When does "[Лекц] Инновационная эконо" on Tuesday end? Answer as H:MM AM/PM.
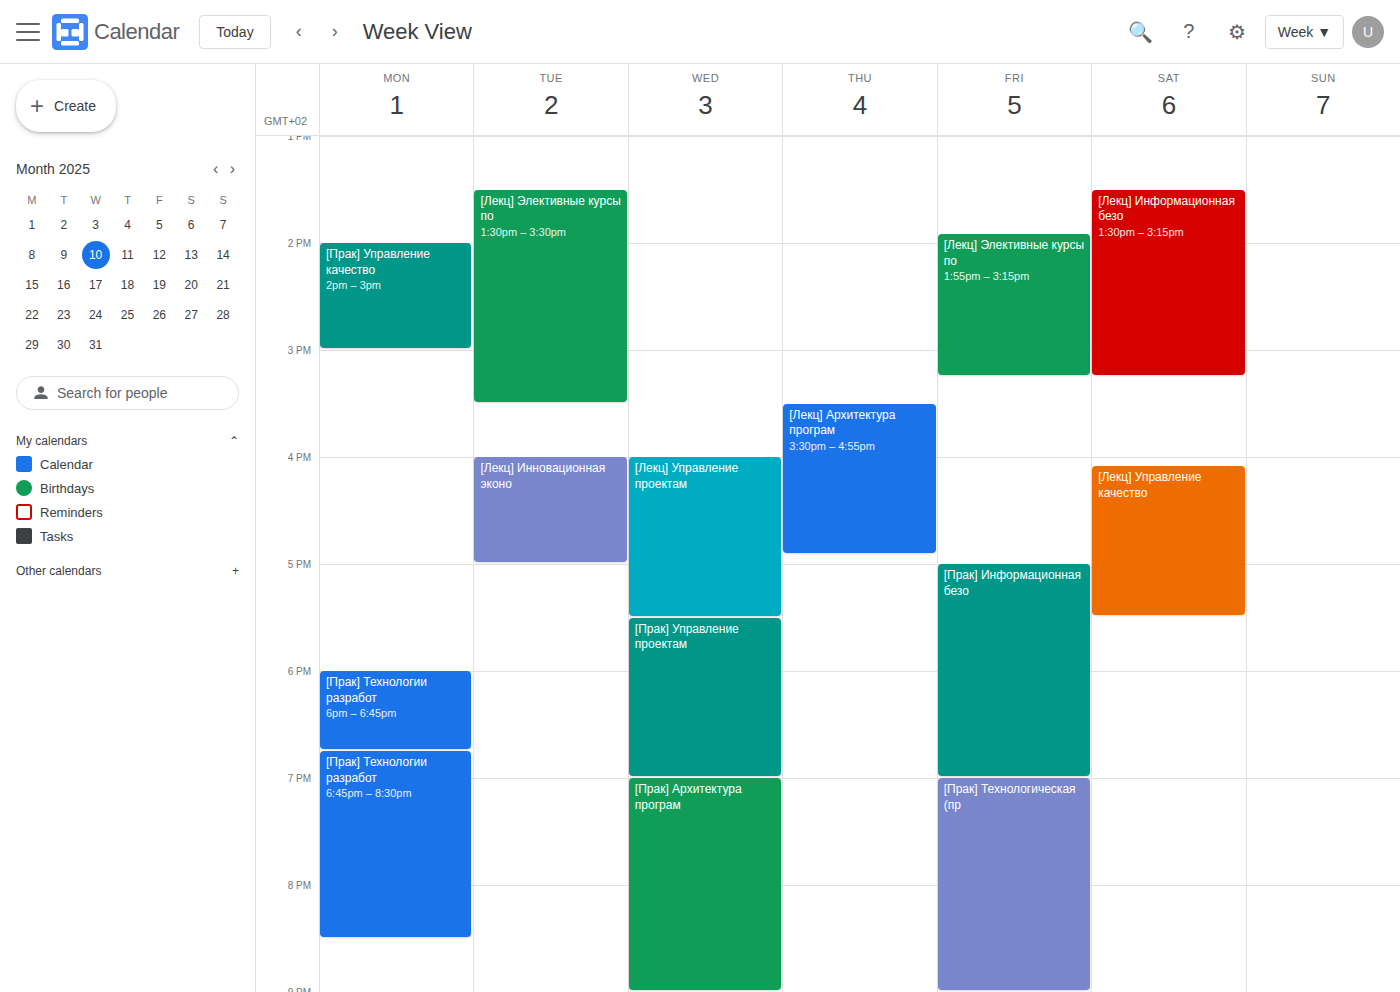
5:00 PM